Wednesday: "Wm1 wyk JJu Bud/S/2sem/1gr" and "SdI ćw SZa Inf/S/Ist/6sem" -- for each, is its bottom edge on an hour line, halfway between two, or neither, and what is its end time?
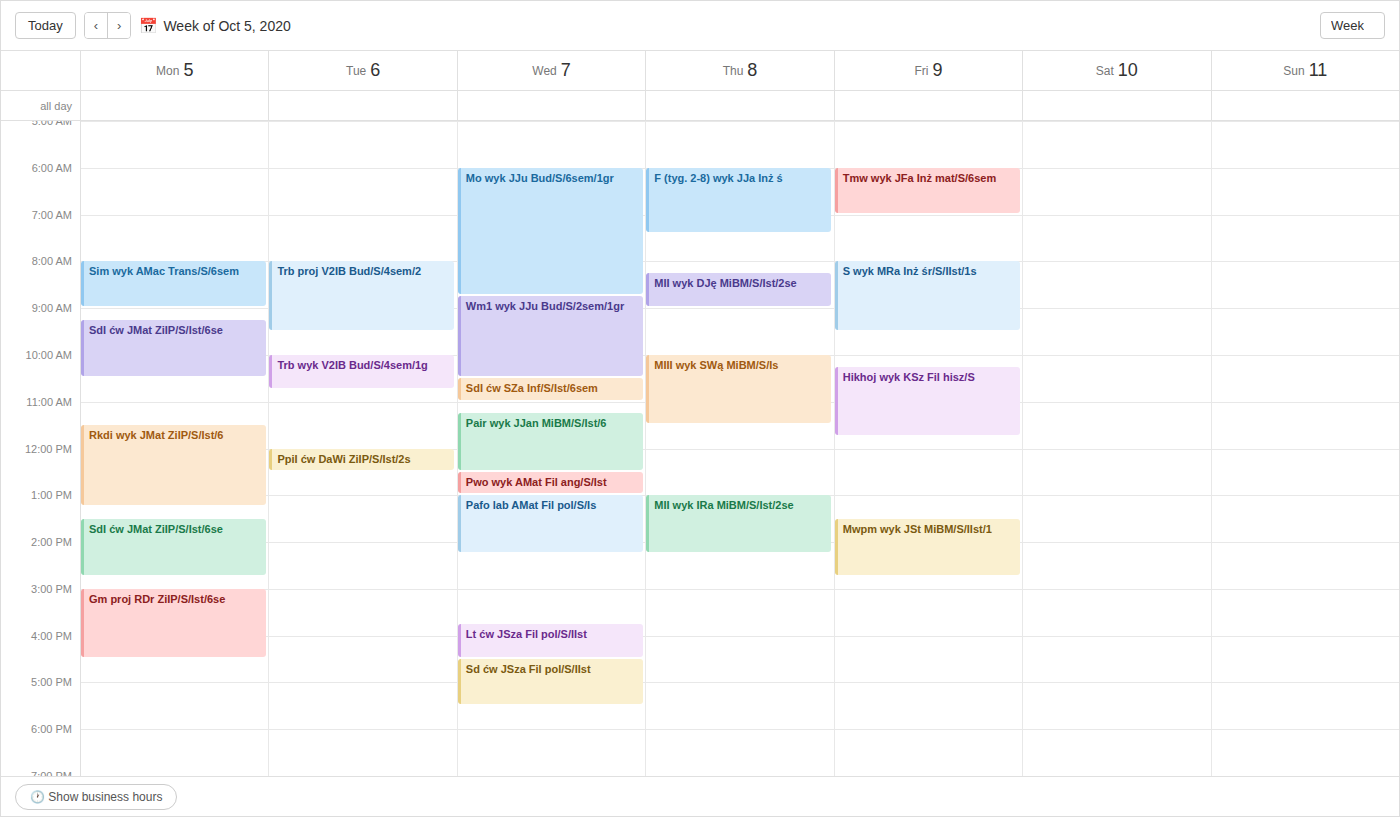
"Wm1 wyk JJu Bud/S/2sem/1gr": 10:30 AM, halfway between the 10 AM and 11 AM lines. "SdI ćw SZa Inf/S/Ist/6sem": 11:00 AM, exactly on the 11 AM line.